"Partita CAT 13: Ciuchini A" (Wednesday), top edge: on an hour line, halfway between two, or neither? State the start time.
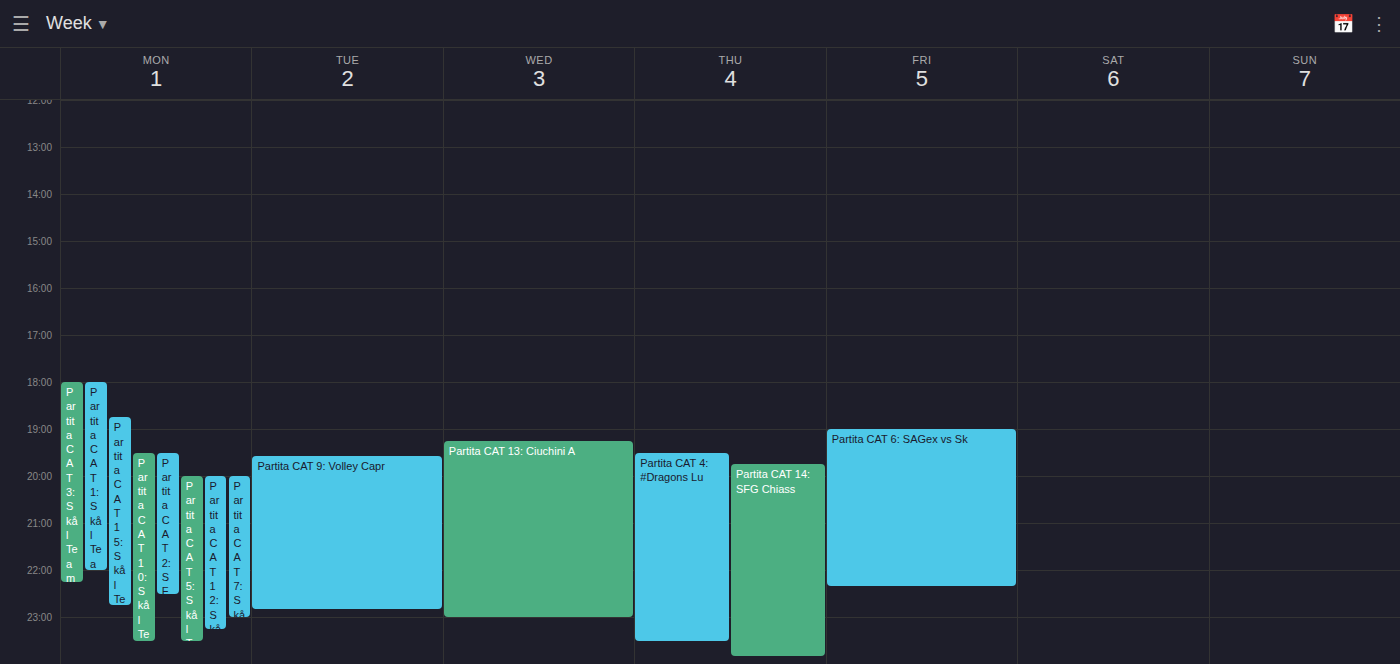
7:15 PM -- neither: a quarter of the way from the 7 PM line to the 8 PM line.